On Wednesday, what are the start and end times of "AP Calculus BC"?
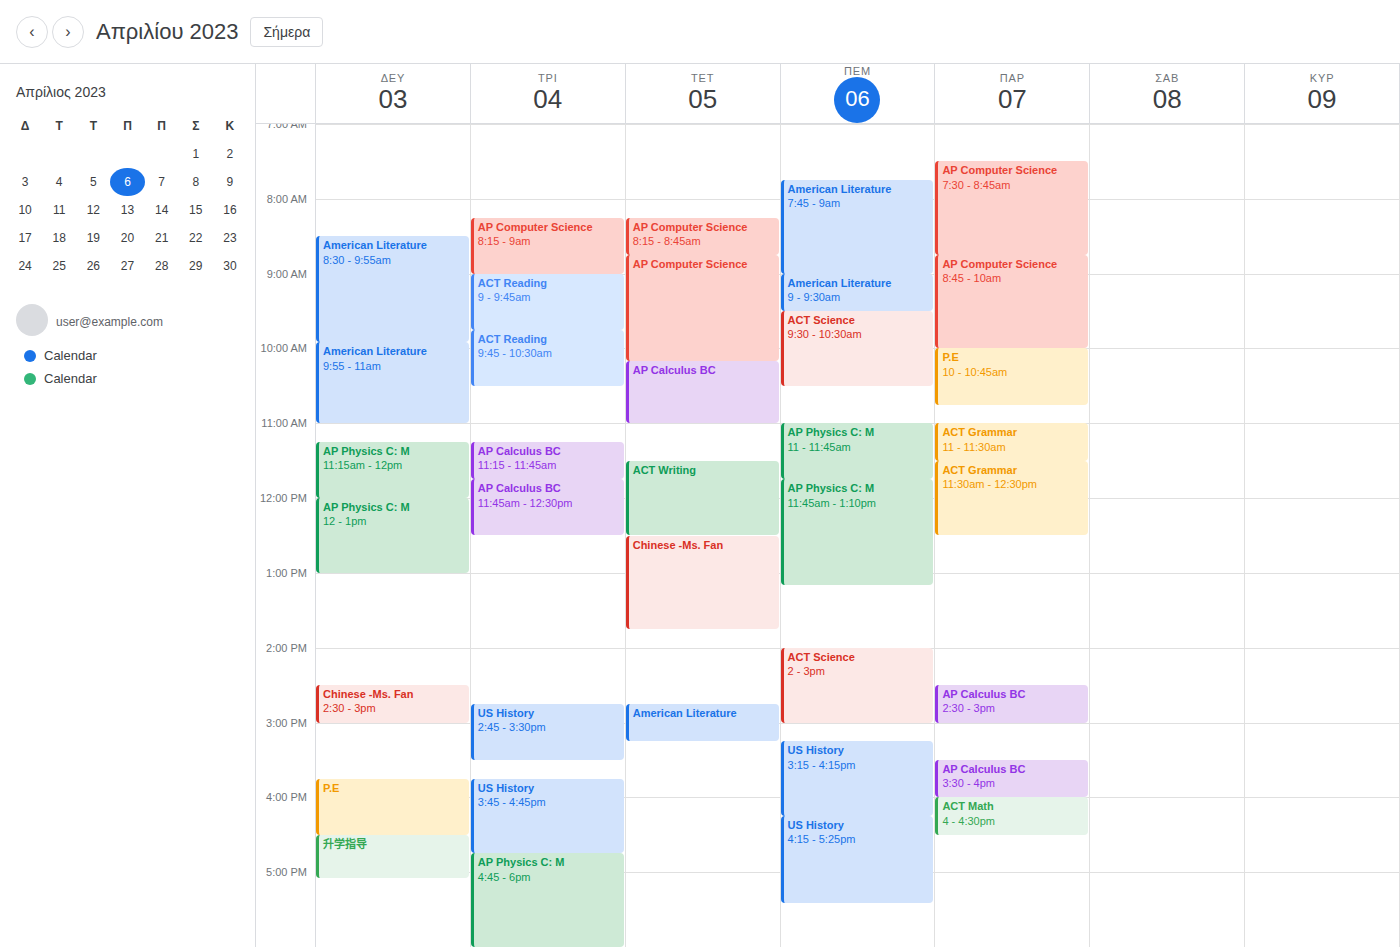
10:10 AM to 11:00 AM